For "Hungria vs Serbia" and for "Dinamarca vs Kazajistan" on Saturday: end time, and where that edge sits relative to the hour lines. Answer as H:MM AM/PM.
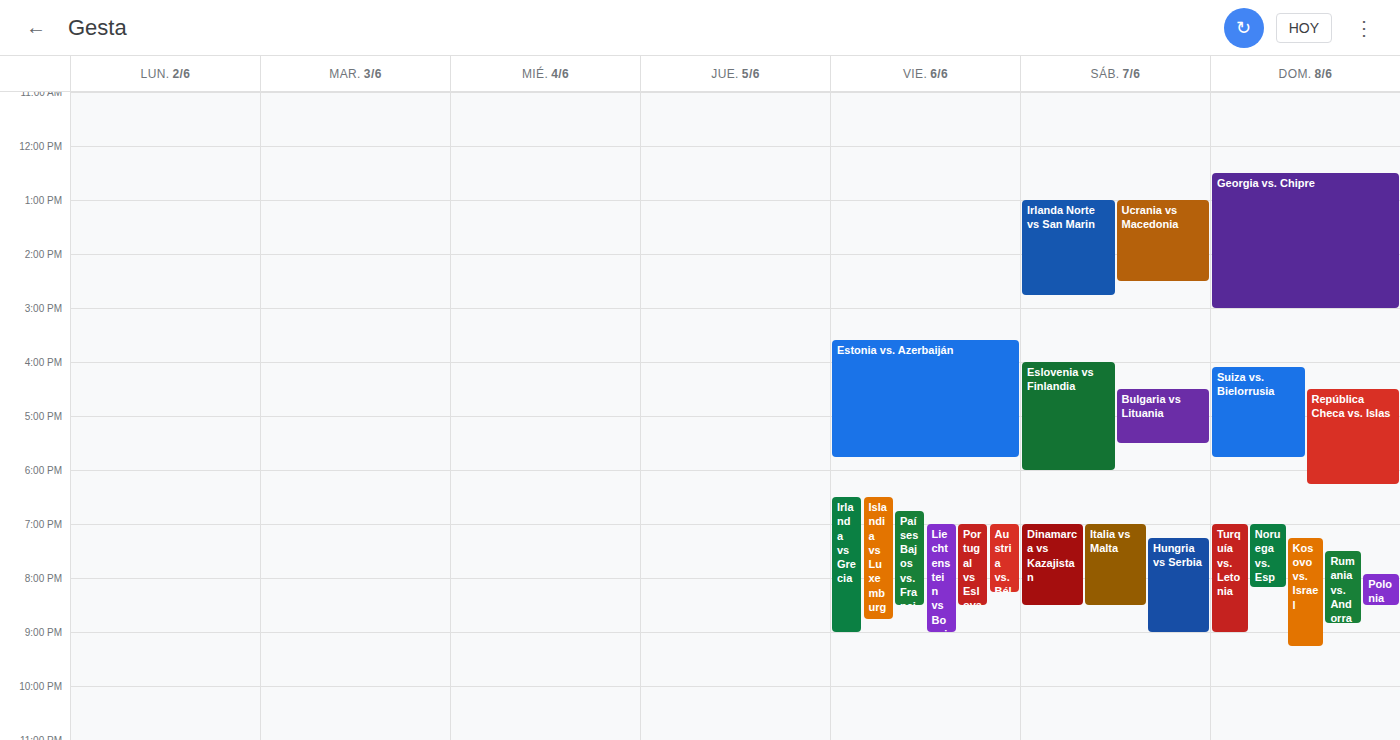
"Hungria vs Serbia": 9:00 PM, exactly on the 9 PM line. "Dinamarca vs Kazajistan": 8:30 PM, halfway between the 8 PM and 9 PM lines.